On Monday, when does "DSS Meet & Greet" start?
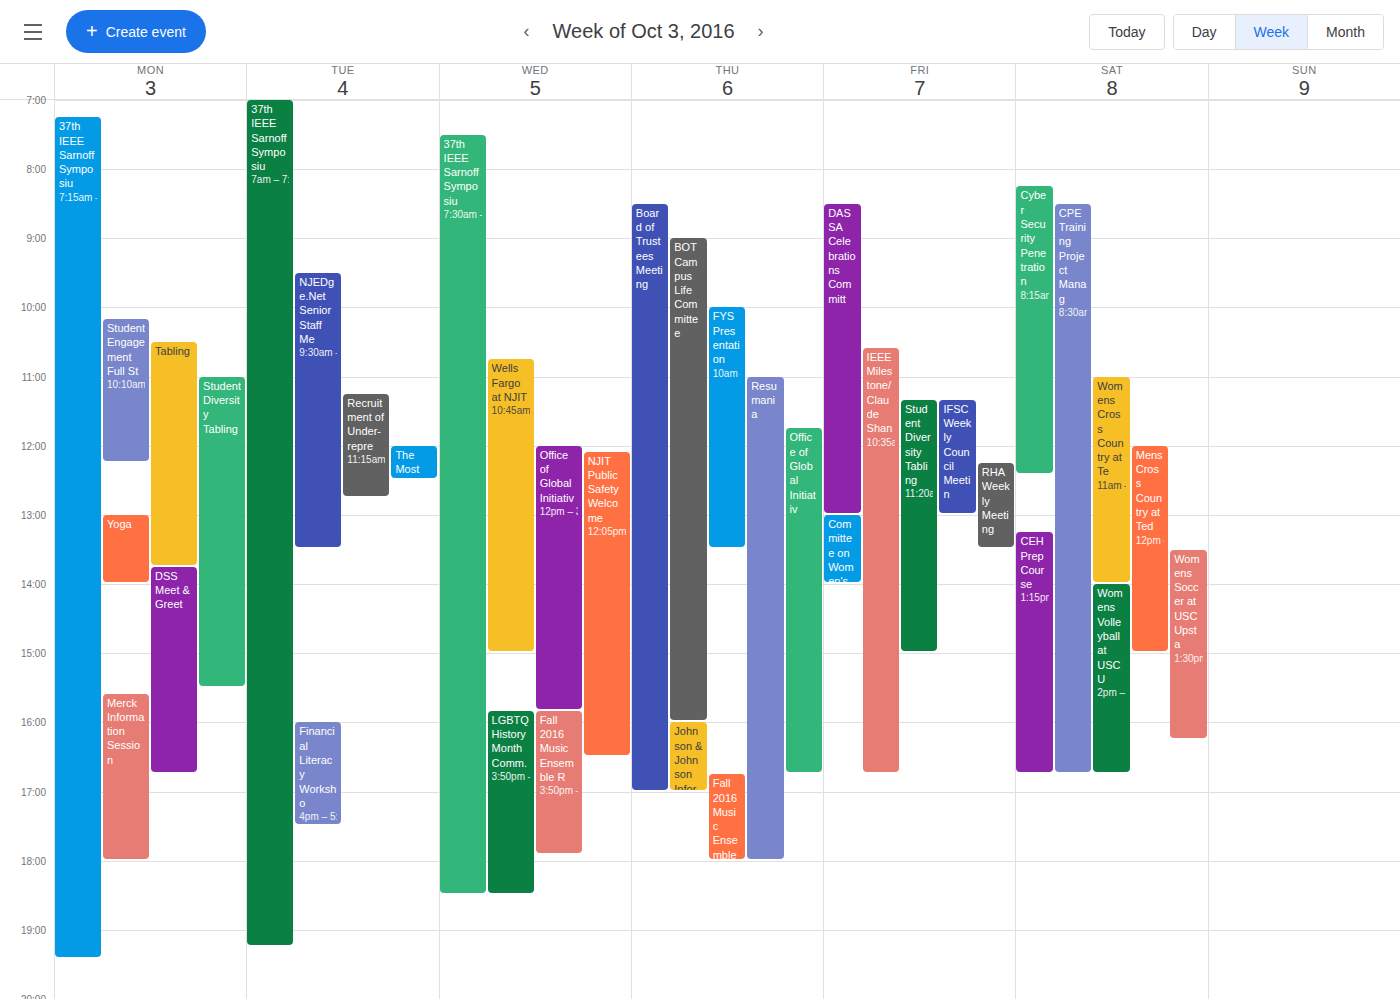
1:45 PM